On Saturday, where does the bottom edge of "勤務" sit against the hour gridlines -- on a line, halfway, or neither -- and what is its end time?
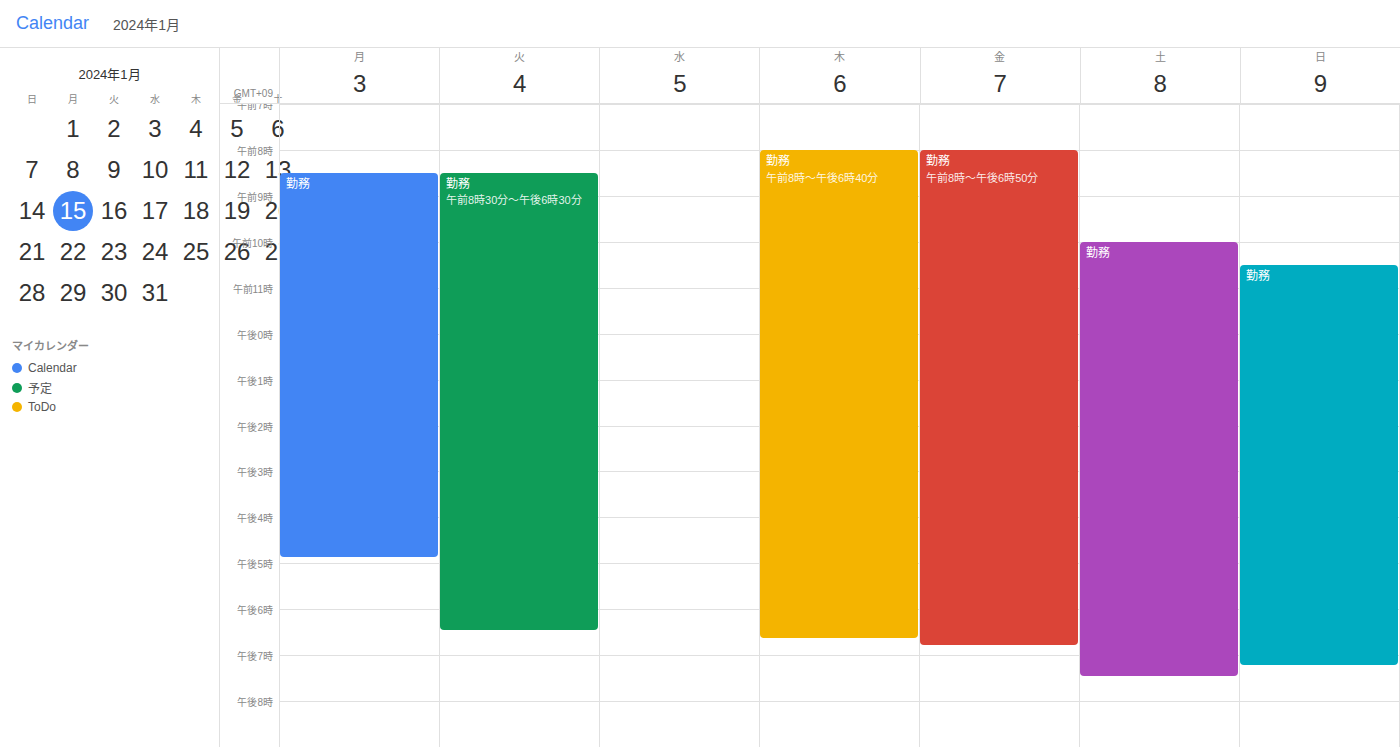
7:30 PM -- halfway between the 7 PM and 8 PM lines.